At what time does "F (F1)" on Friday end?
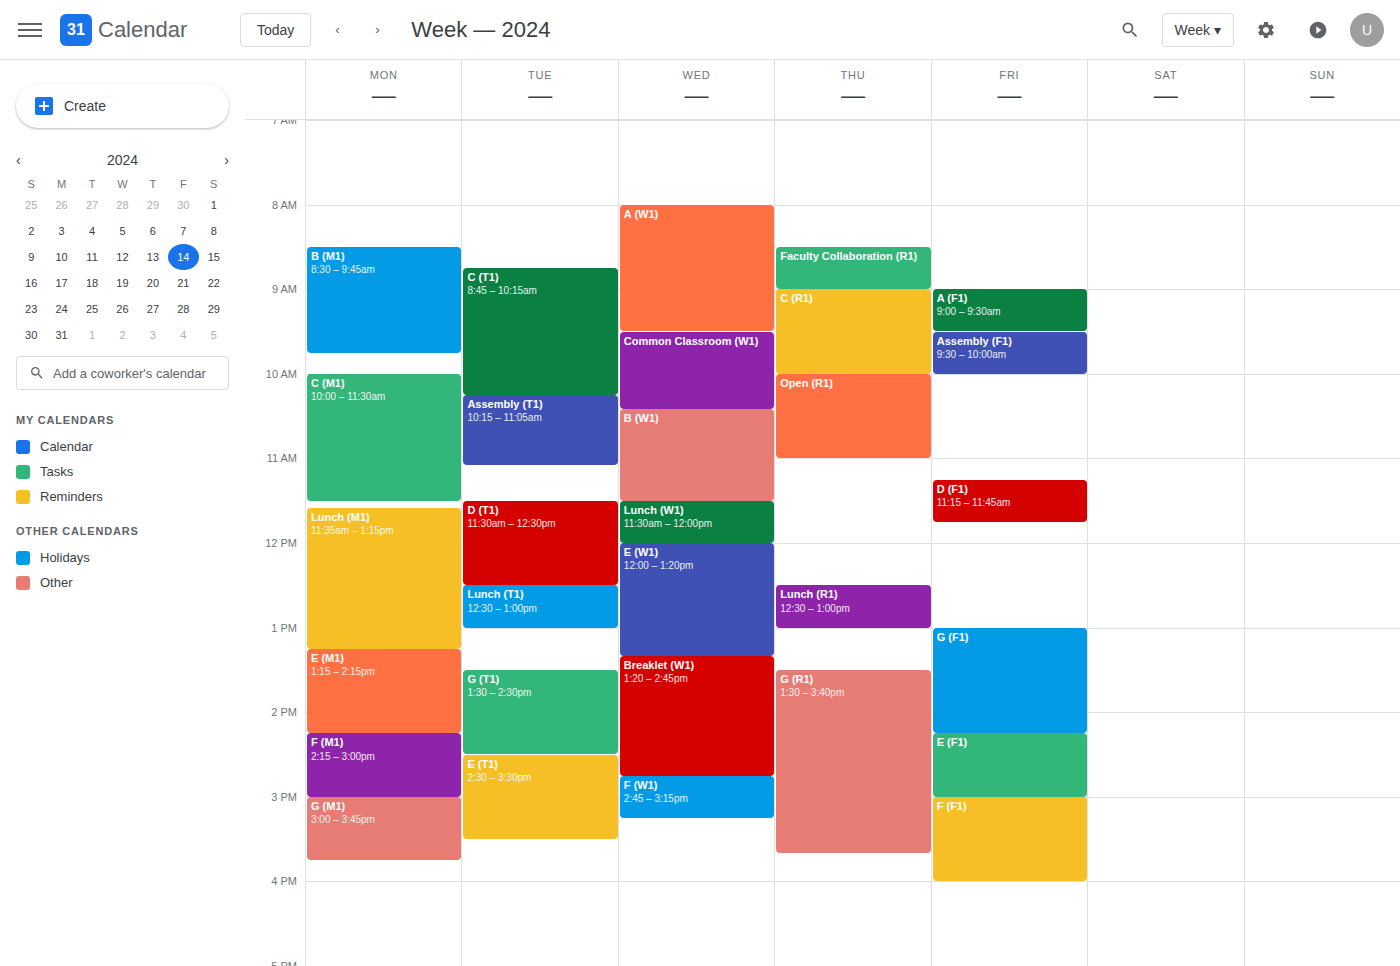
4:00 PM